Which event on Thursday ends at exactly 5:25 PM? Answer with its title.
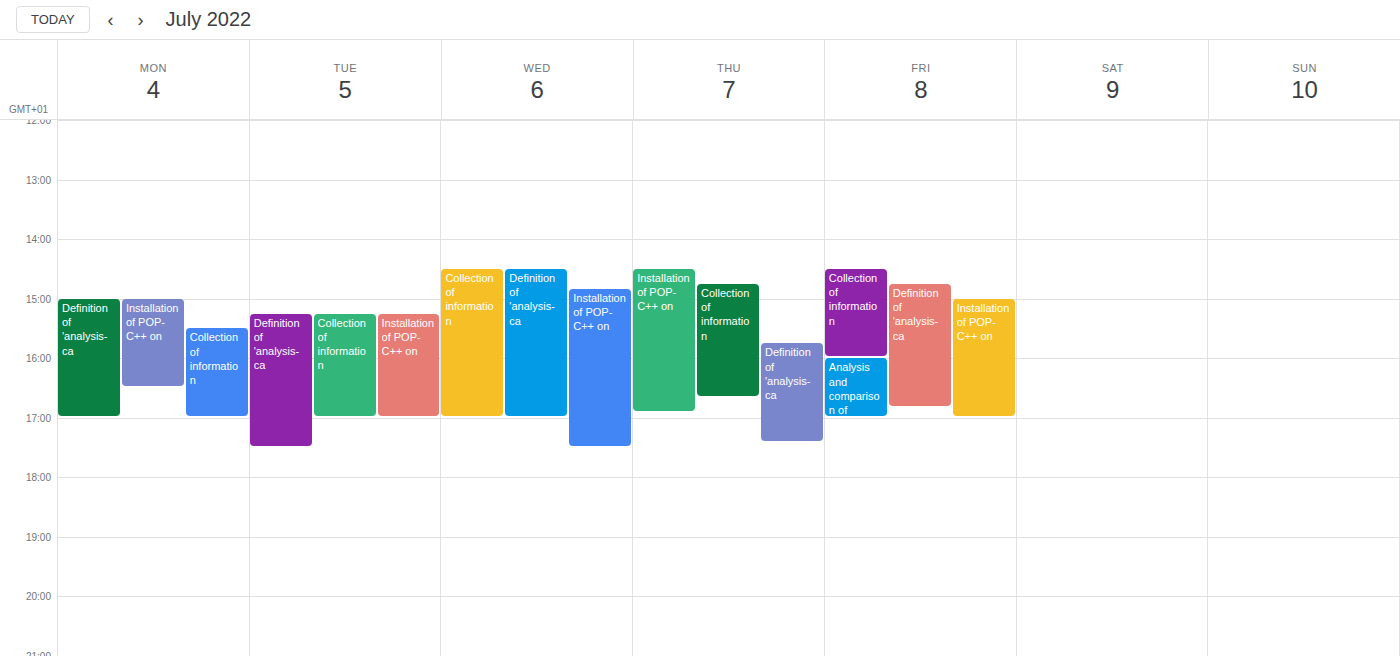
"Definition of 'analysis-ca"